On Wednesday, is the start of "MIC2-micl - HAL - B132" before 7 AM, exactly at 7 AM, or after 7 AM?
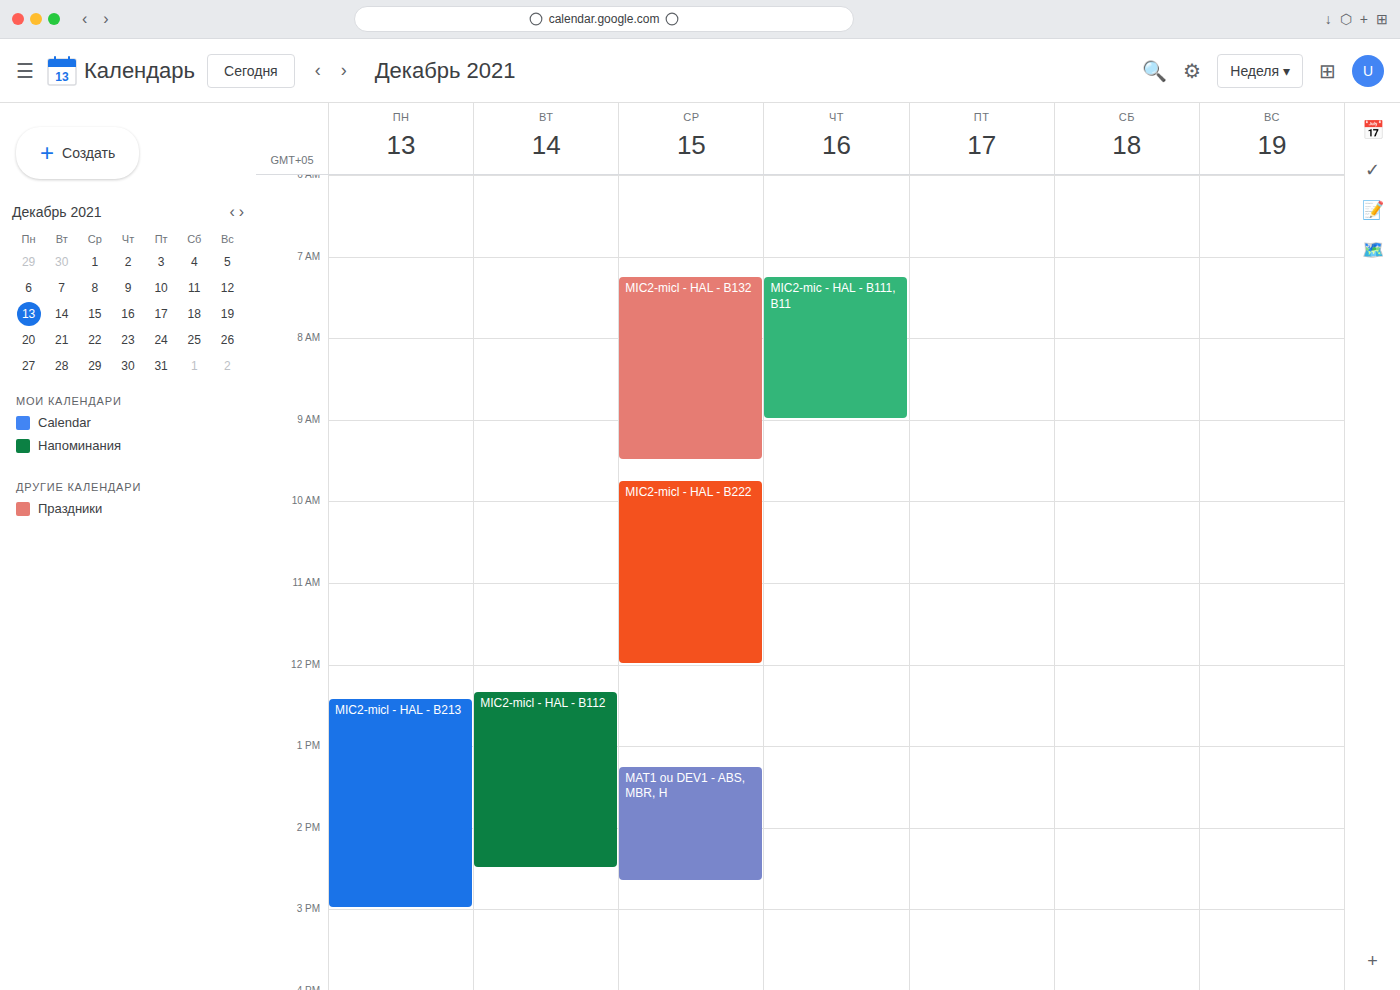
7:15 AM -- after 7 AM, 15 minutes below the 7 AM line.